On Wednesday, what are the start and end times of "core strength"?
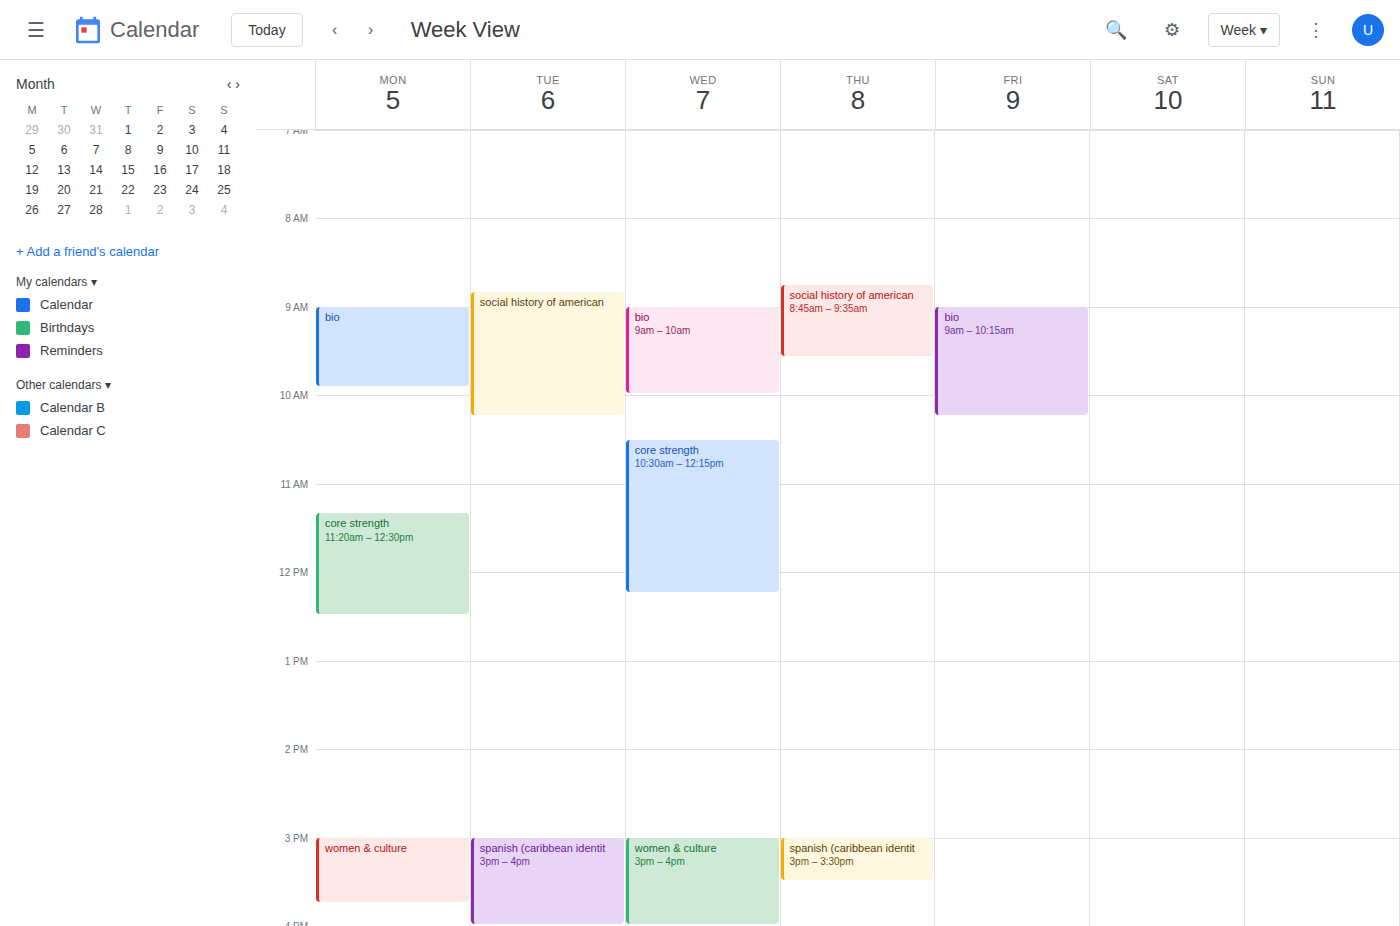
10:30 AM to 12:15 PM